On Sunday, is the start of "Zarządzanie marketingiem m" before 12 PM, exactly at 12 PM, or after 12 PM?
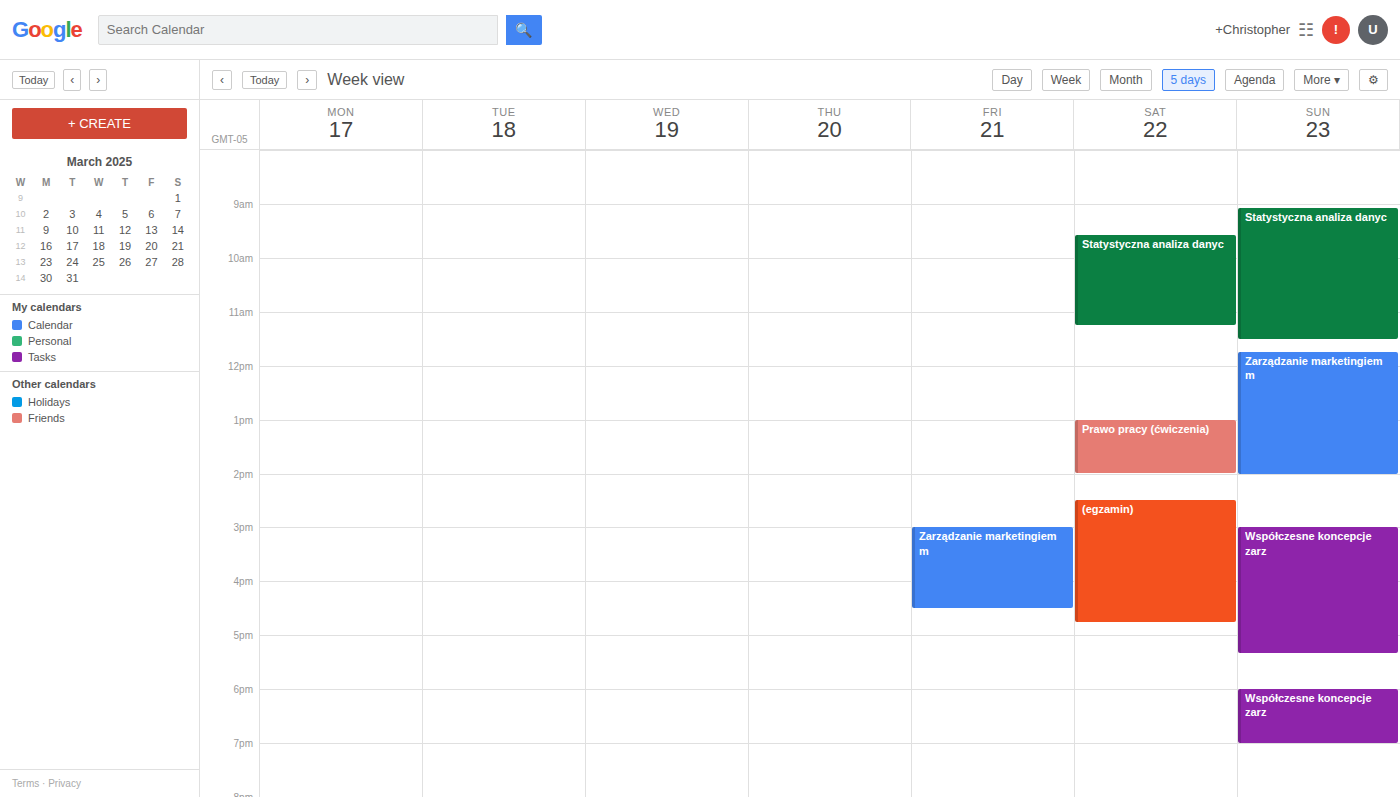
11:45 AM -- before 12 PM, 15 minutes above the 12 PM line.